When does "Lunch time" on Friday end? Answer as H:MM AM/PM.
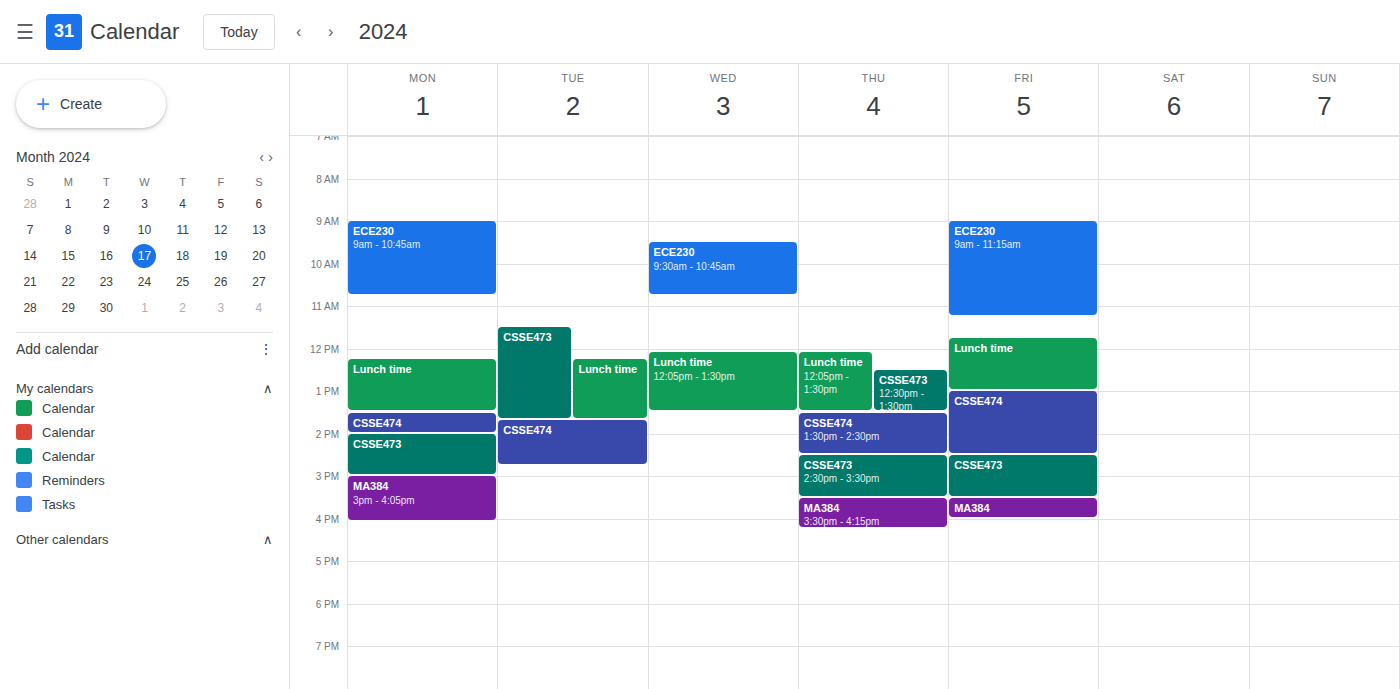
1:00 PM